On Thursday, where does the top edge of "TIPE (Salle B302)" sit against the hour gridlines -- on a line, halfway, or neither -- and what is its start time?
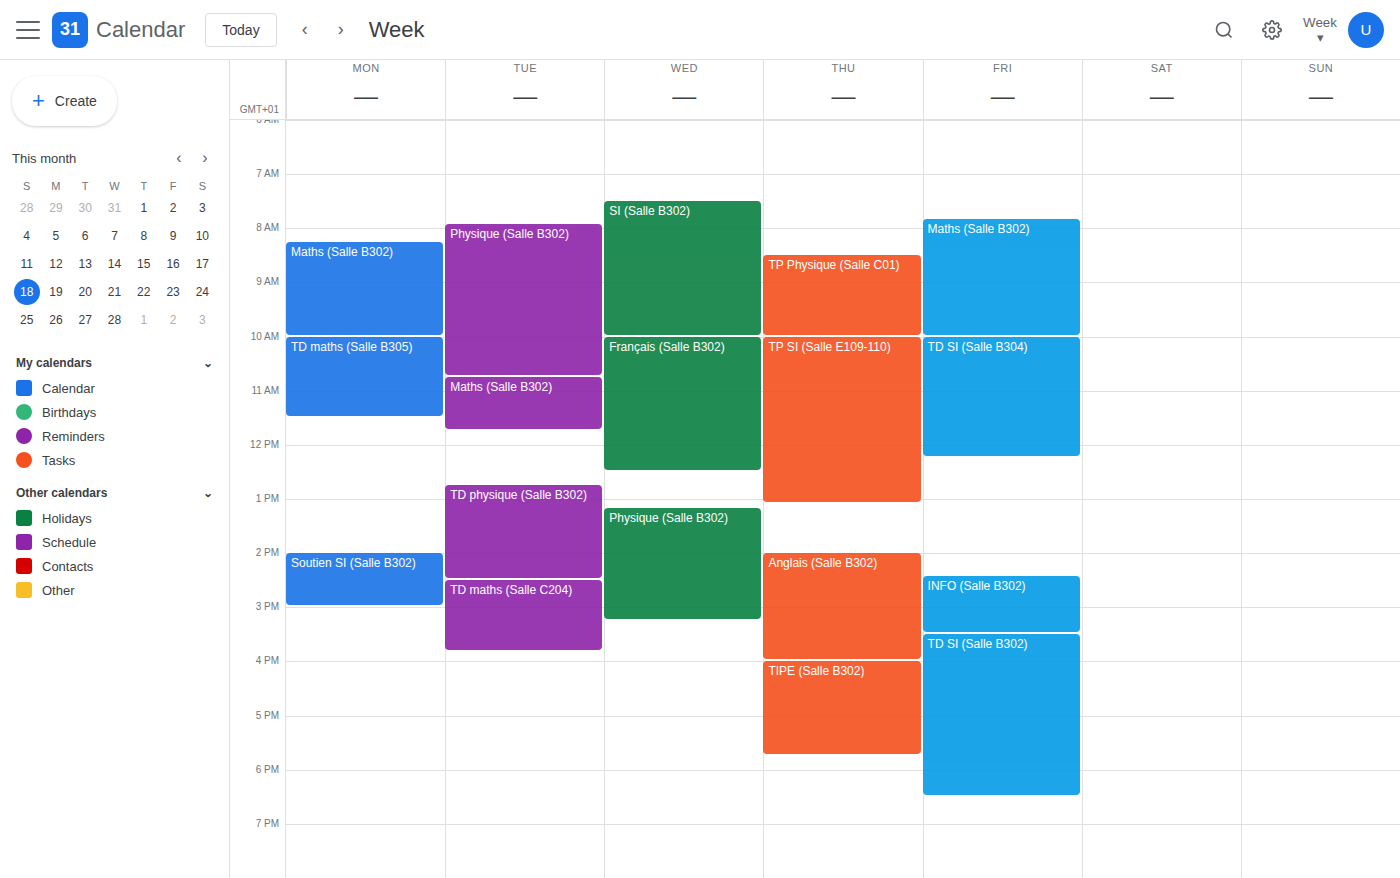
4:00 PM -- exactly on the 4 PM line.